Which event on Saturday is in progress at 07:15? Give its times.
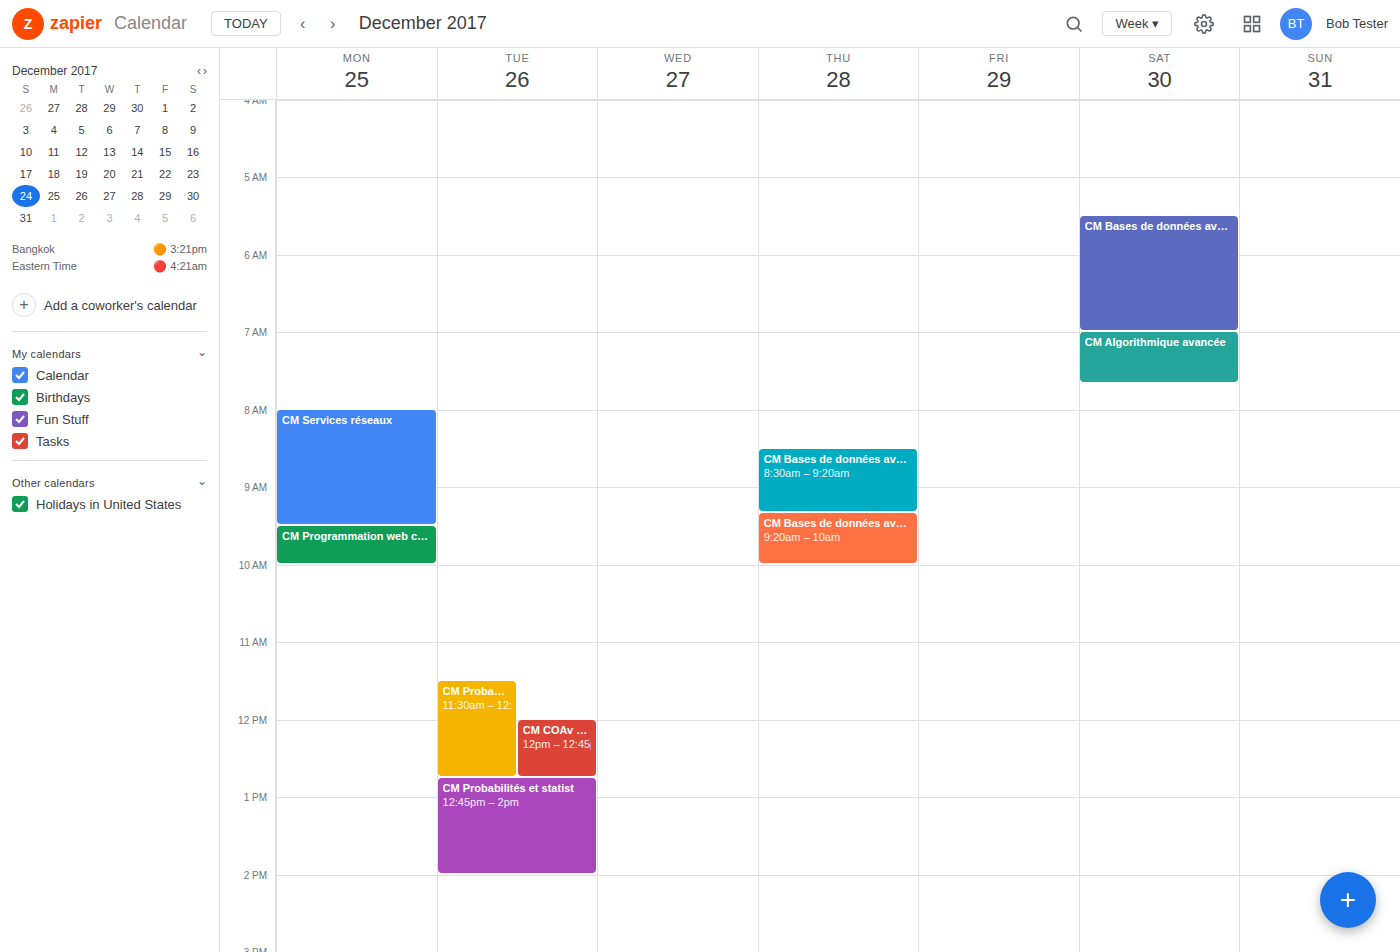
"CM Algorithmique avancée", 07:00 to 07:40